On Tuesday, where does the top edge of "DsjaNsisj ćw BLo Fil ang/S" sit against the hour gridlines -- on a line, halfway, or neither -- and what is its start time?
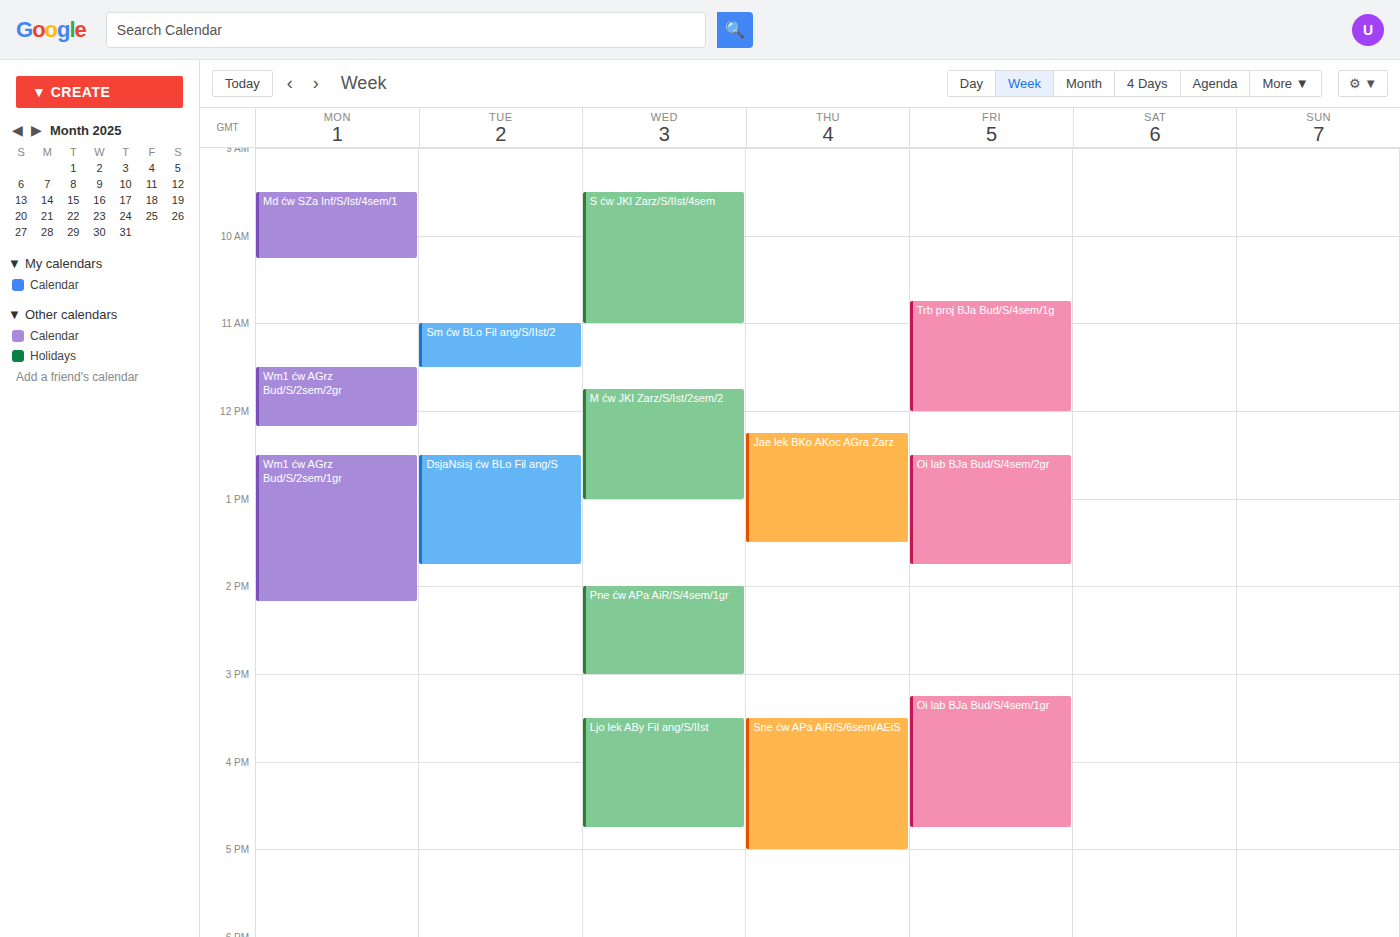
12:30 PM -- halfway between the 12 PM and 1 PM lines.